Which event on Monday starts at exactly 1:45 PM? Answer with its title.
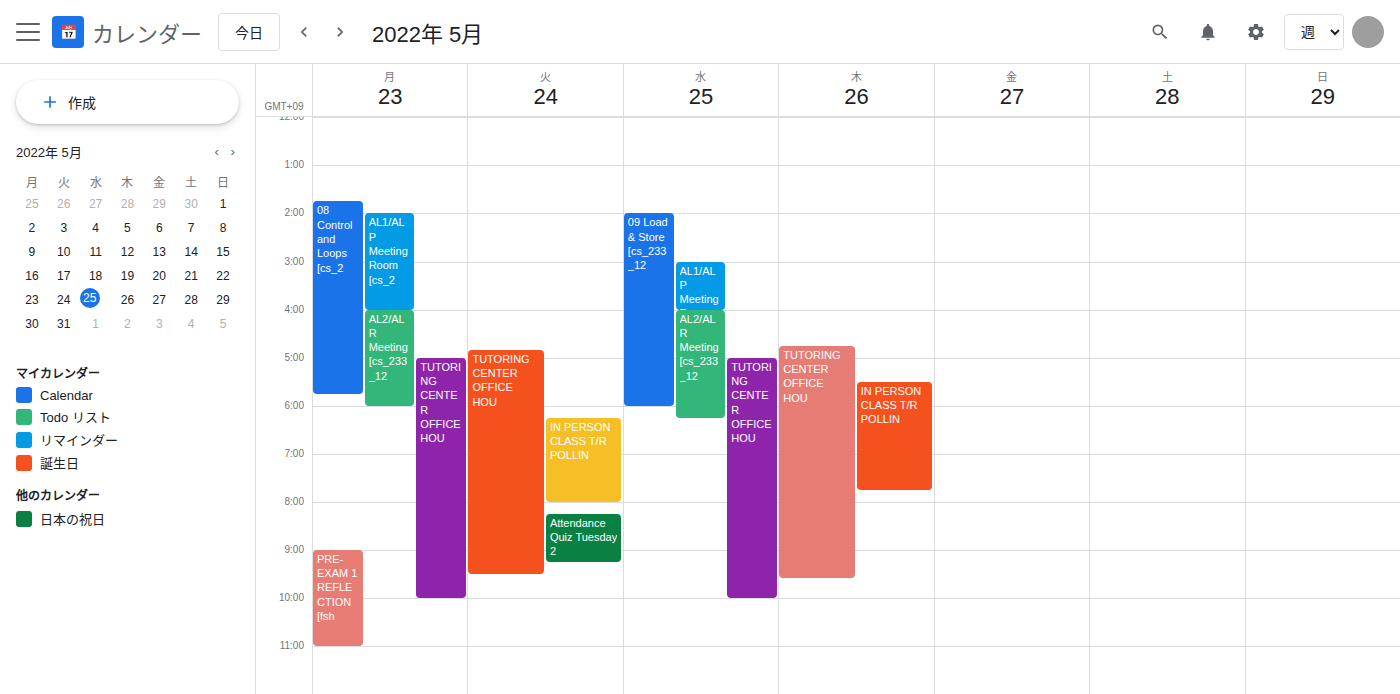
"08 Control and Loops [cs_2"